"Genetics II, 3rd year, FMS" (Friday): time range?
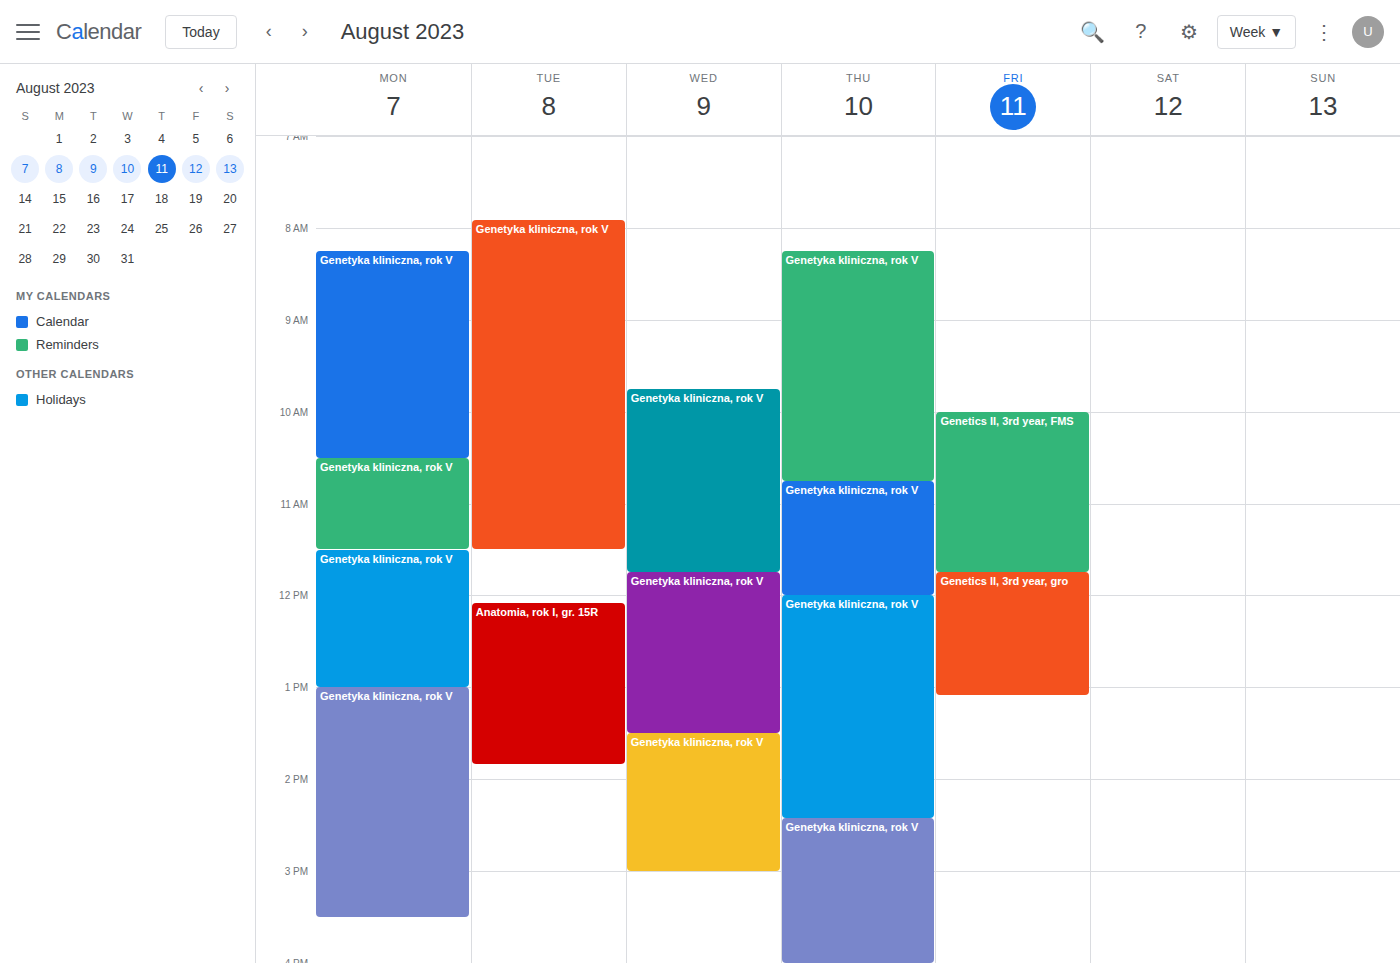
10:00 AM to 11:45 AM